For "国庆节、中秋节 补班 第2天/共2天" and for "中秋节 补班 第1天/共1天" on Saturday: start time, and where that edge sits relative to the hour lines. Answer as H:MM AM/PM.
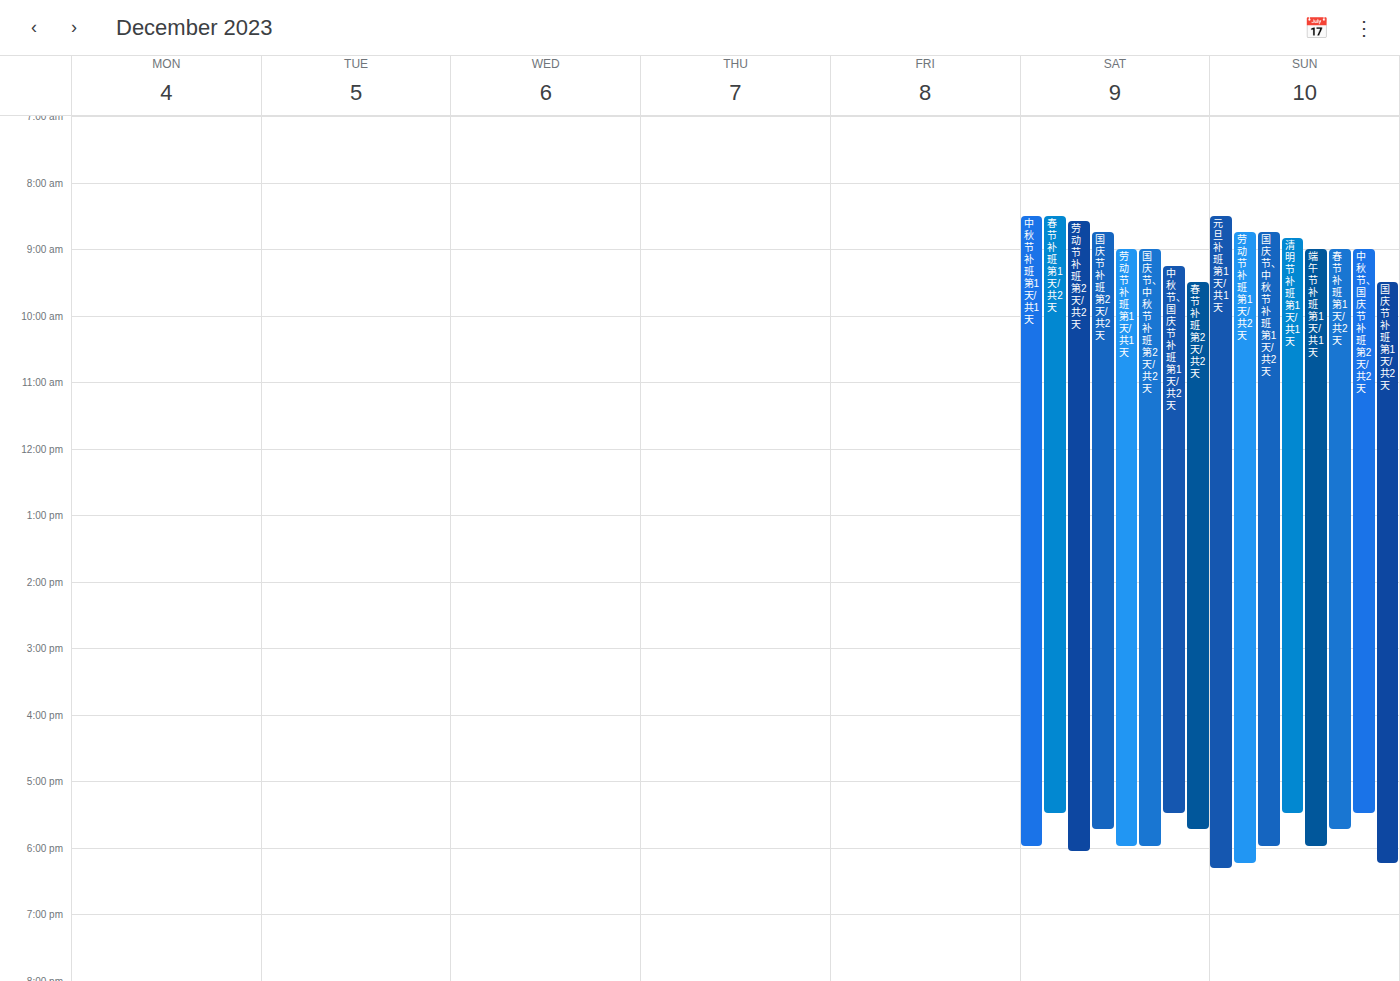
"国庆节、中秋节 补班 第2天/共2天": 9:00 AM, exactly on the 9 AM line. "中秋节 补班 第1天/共1天": 8:30 AM, halfway between the 8 AM and 9 AM lines.